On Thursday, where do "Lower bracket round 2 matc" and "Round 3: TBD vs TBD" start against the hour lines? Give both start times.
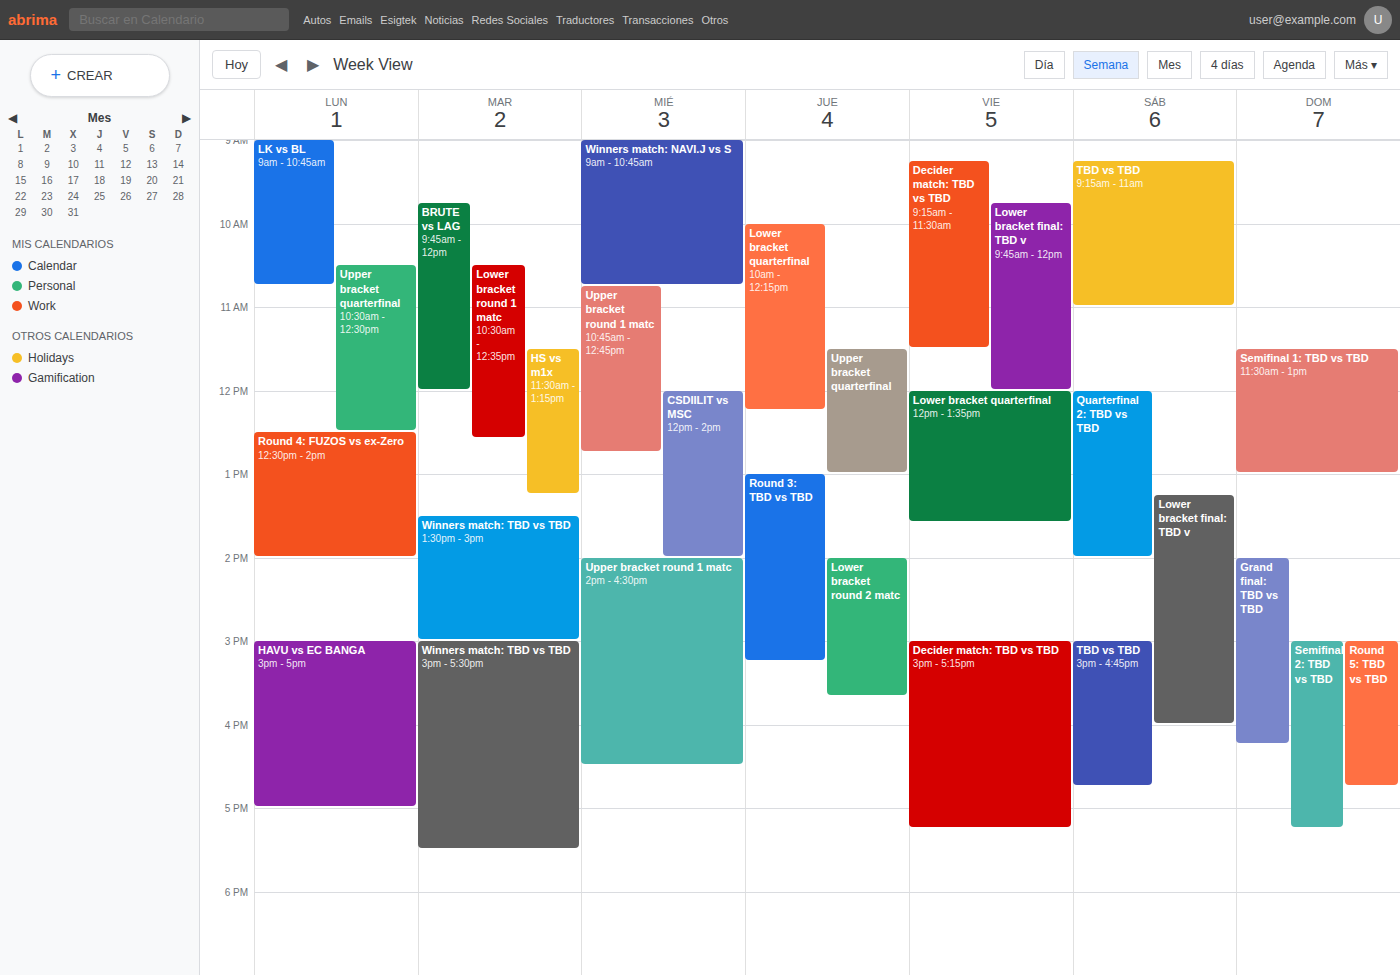
"Lower bracket round 2 matc": 14:00, exactly on the 14:00 line. "Round 3: TBD vs TBD": 13:00, exactly on the 13:00 line.